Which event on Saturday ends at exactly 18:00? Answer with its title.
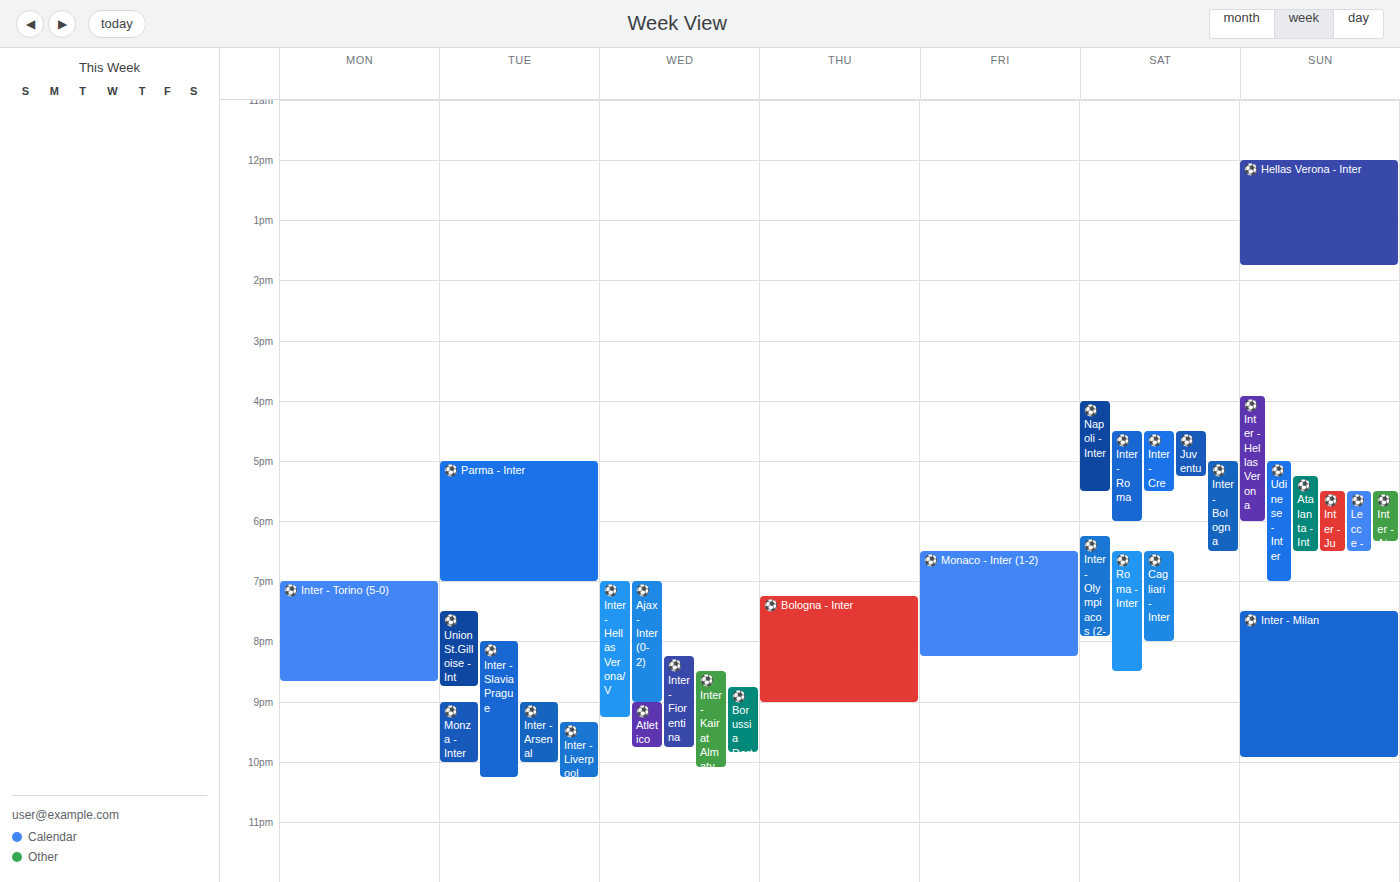
"⚽️ Inter - Roma"